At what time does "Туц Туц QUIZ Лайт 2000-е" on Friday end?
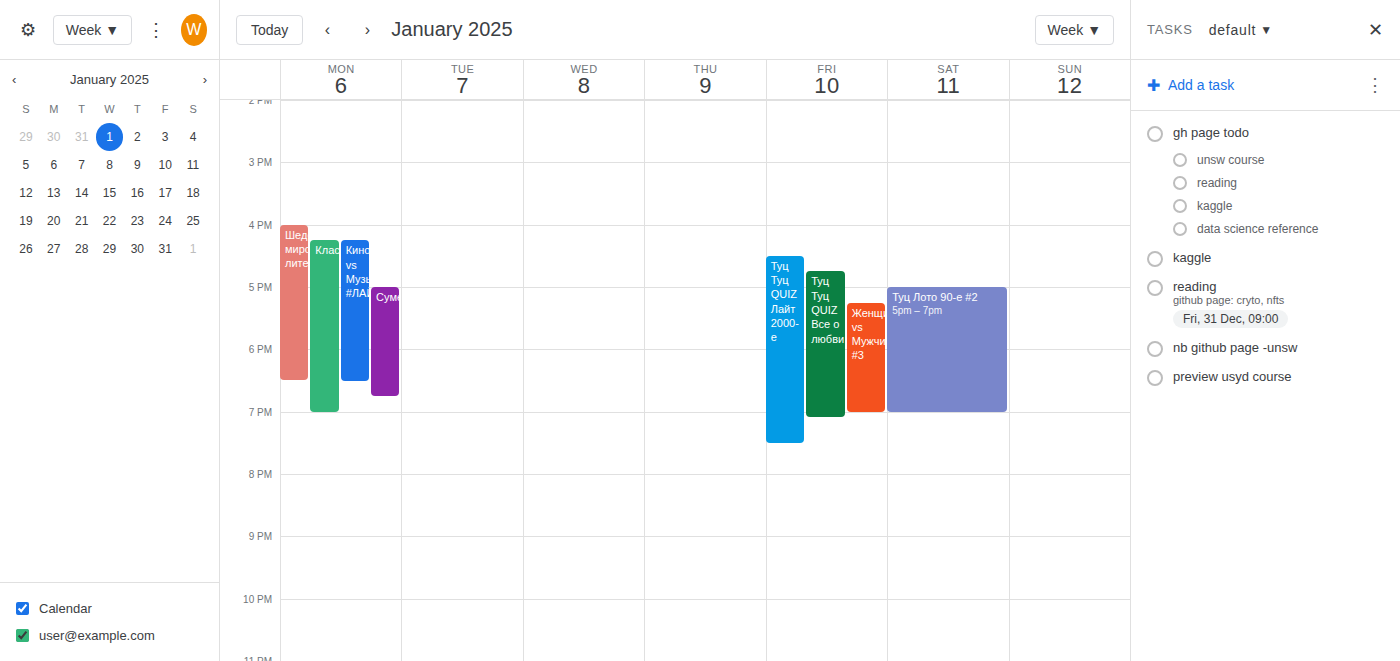
19:30